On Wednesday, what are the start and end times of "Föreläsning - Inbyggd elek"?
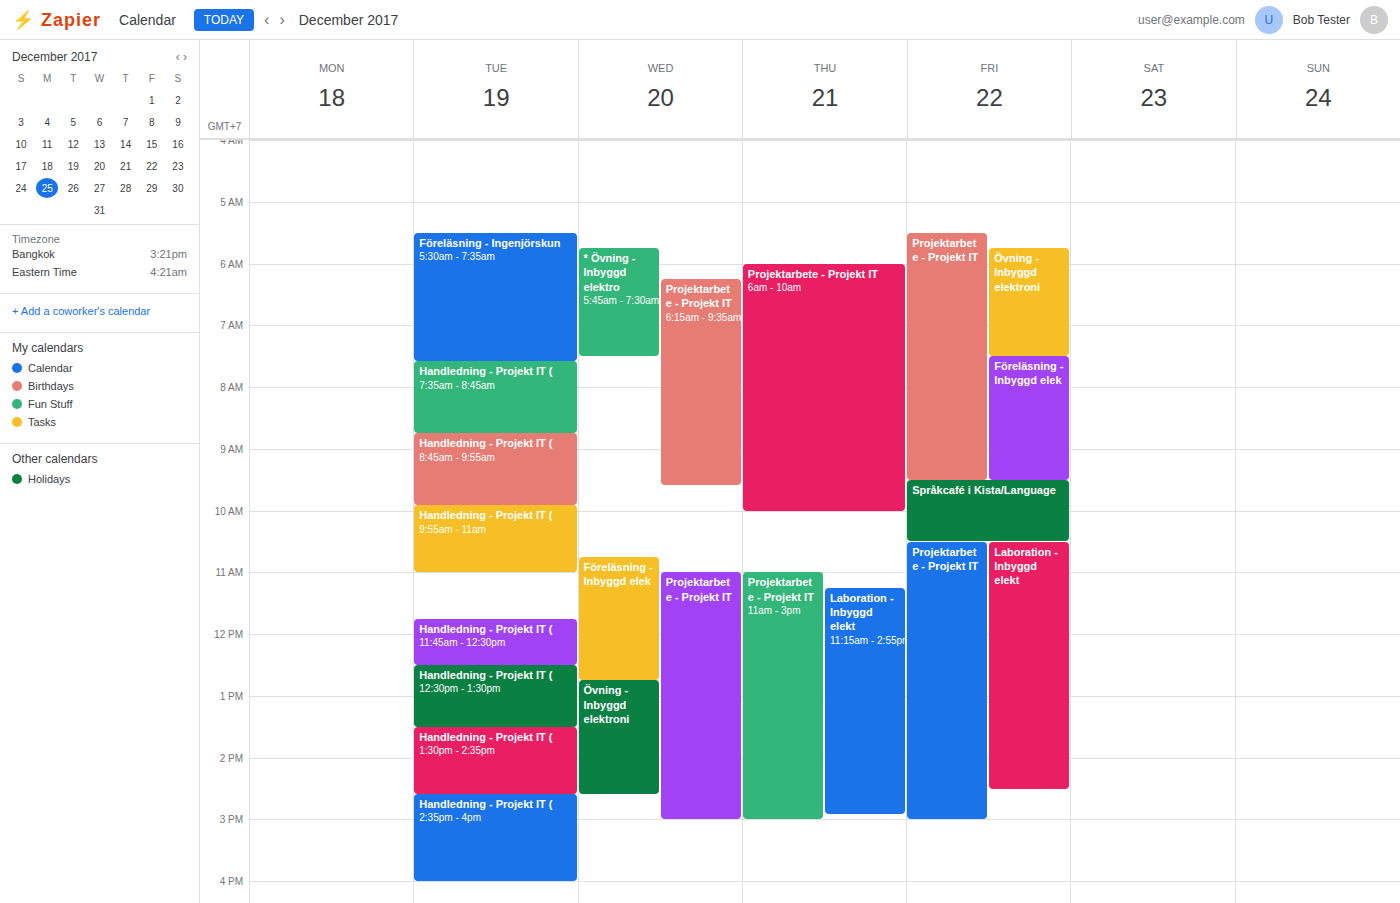
10:45 AM to 12:45 PM